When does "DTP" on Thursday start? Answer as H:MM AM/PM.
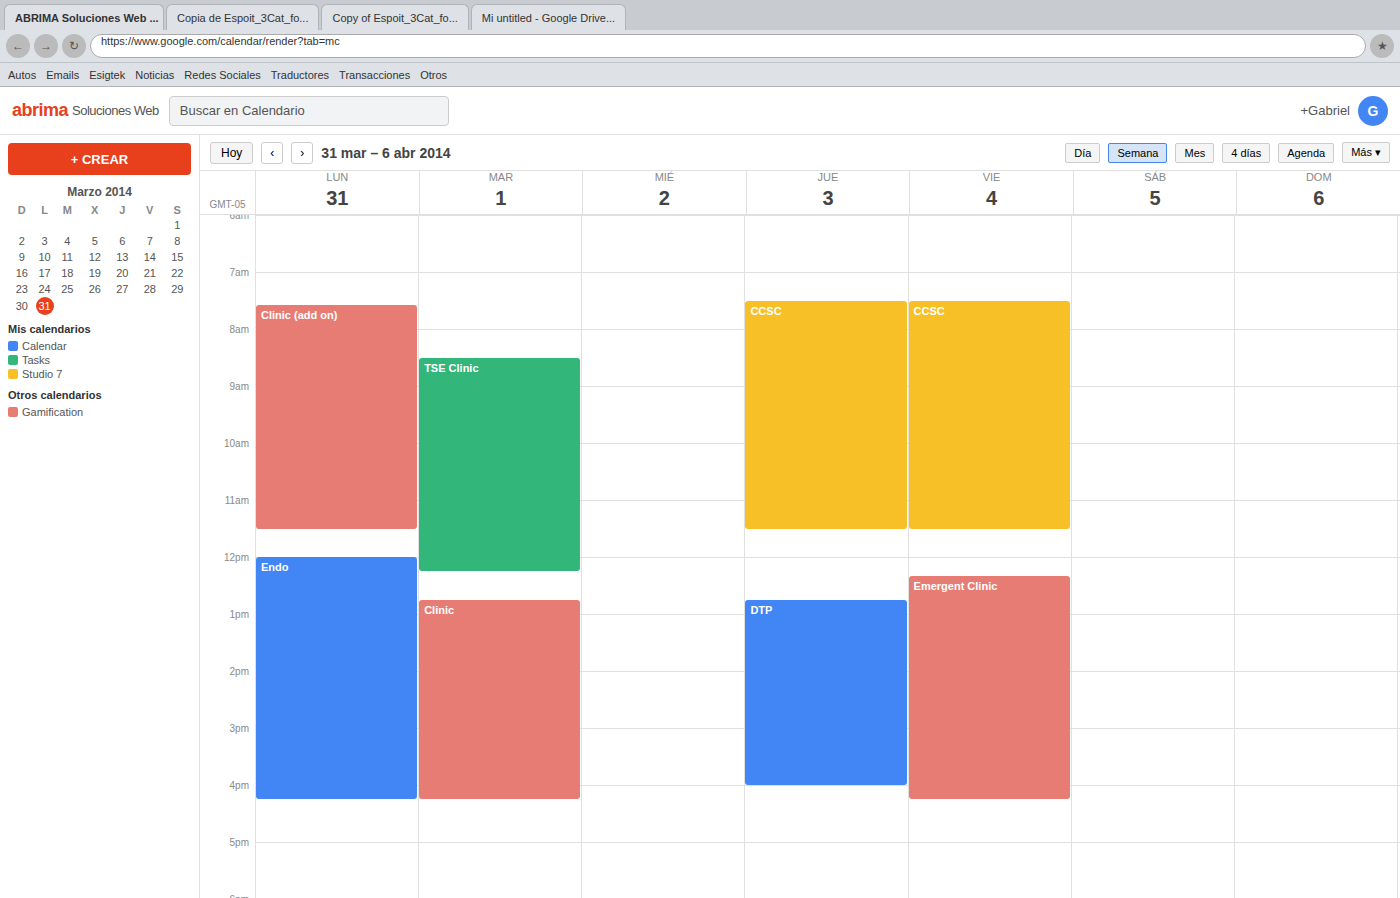
12:45 PM